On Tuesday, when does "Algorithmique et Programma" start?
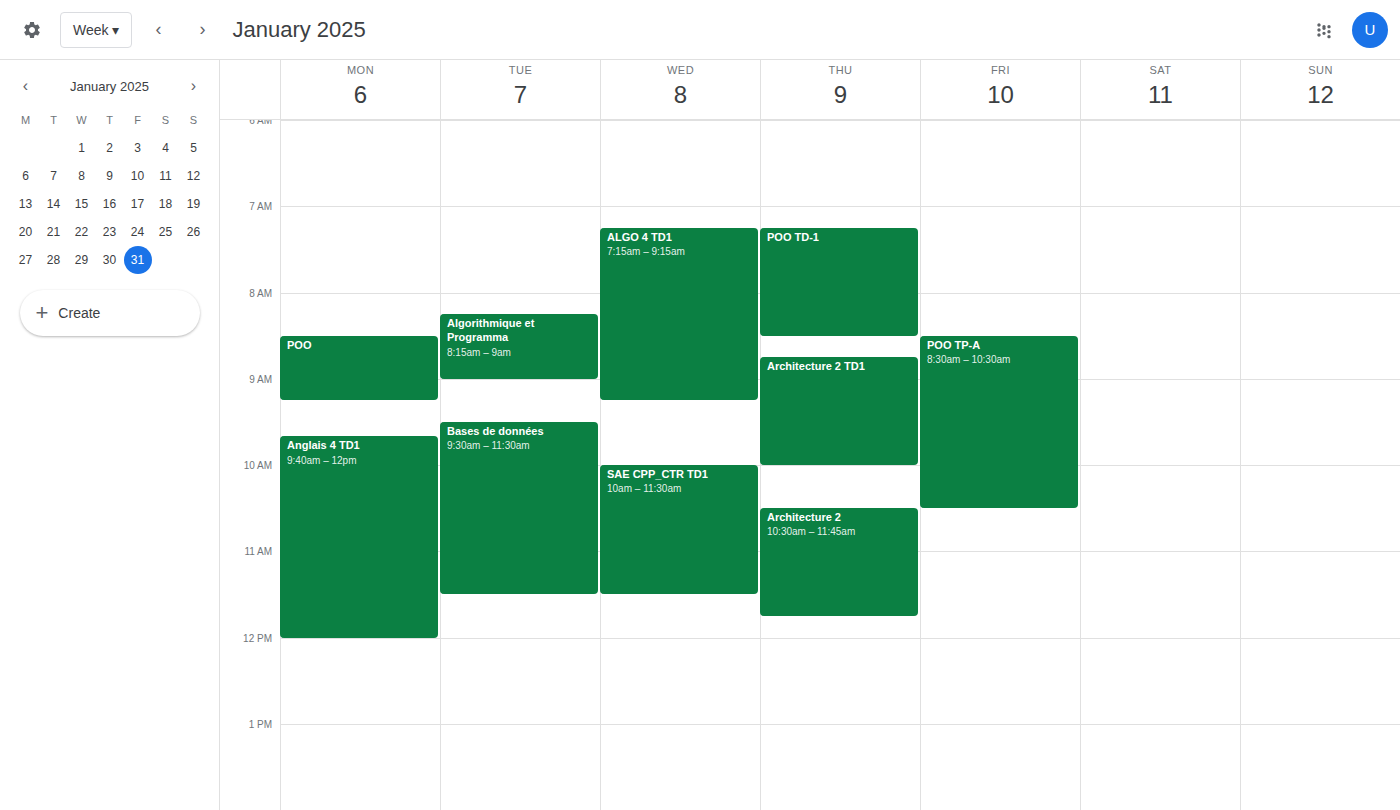
8:15 AM